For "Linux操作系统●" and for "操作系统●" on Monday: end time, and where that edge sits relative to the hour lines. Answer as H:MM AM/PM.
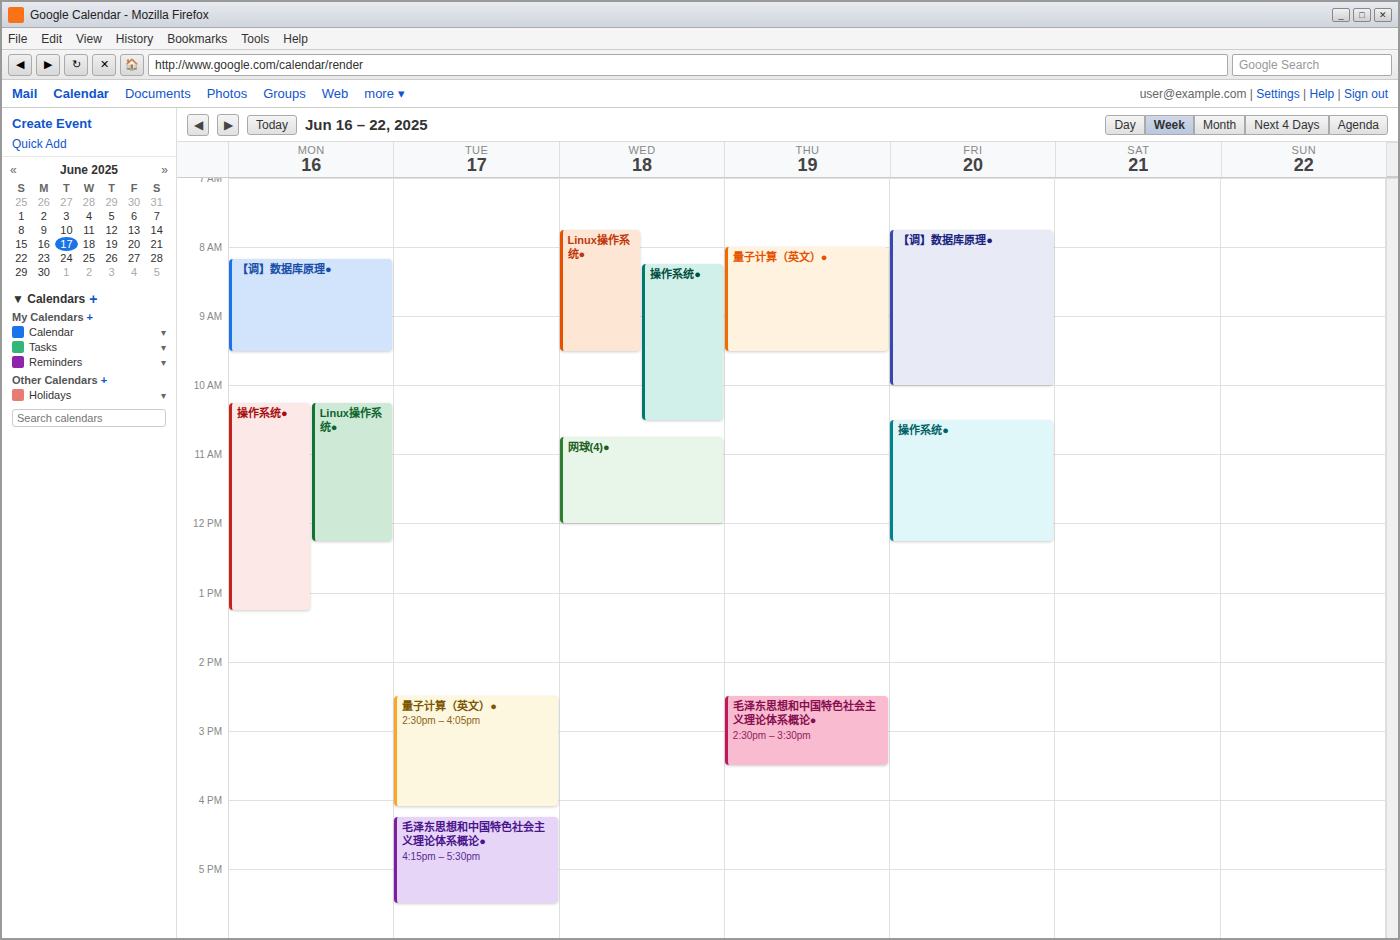
"Linux操作系统●": 12:15 PM, neither: a quarter of the way from the 12 PM line to the 1 PM line. "操作系统●": 1:15 PM, neither: a quarter of the way from the 1 PM line to the 2 PM line.